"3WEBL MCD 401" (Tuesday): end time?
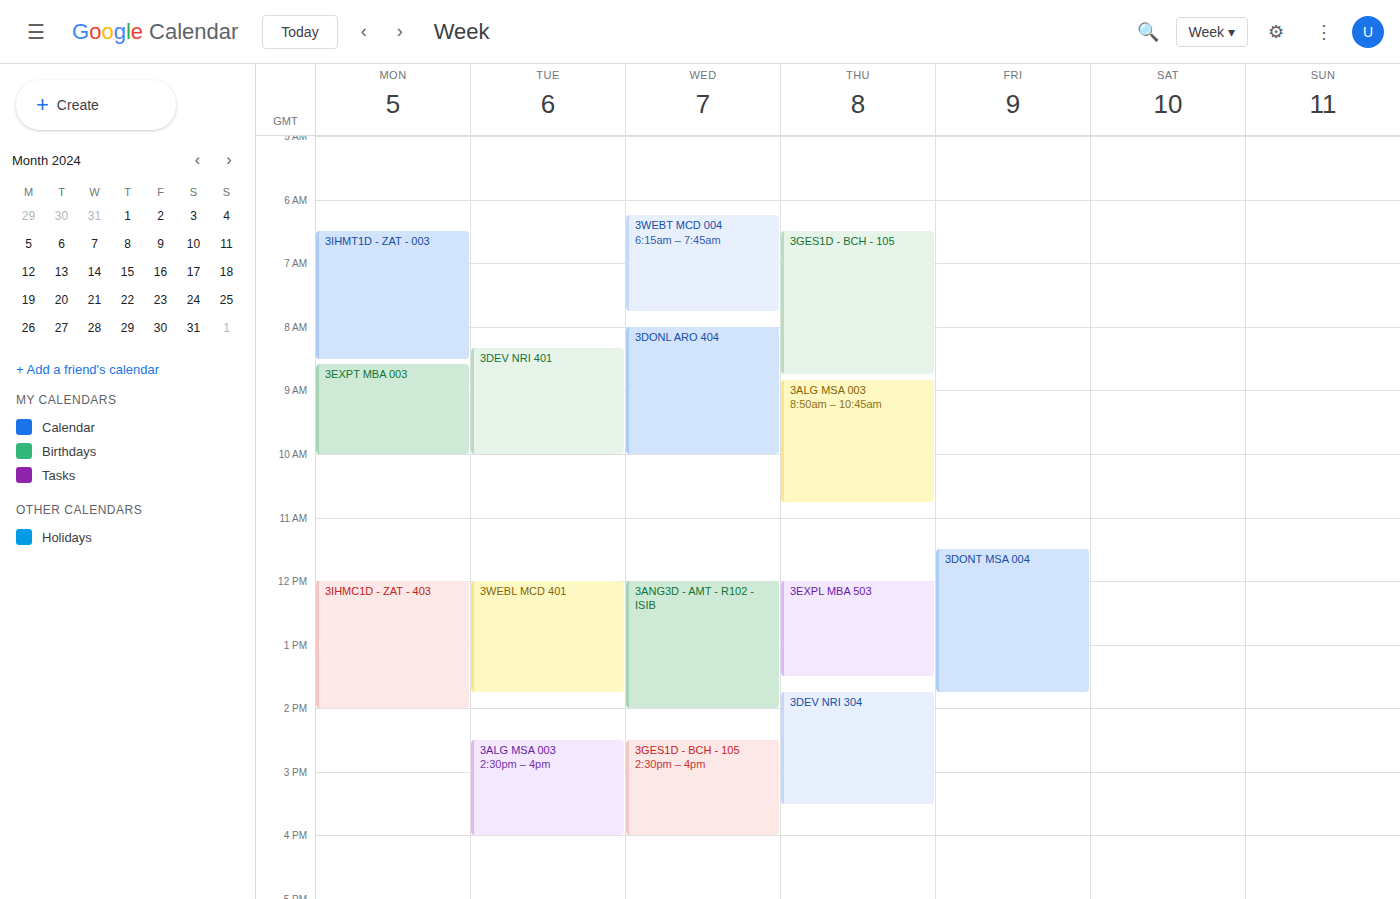
1:45 PM